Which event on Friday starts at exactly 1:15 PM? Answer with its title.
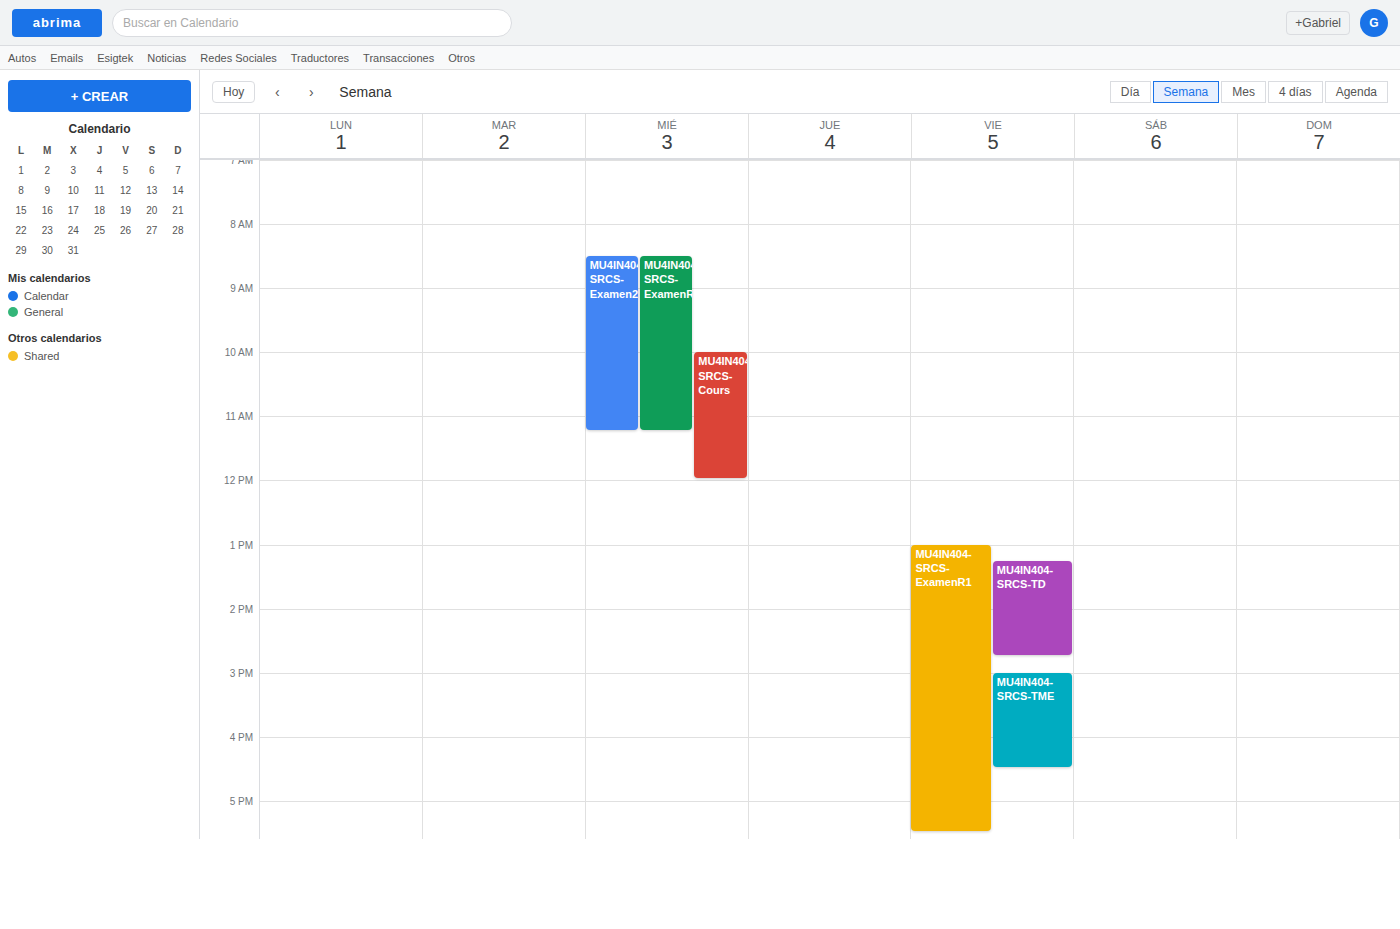
"MU4IN404-SRCS-TD"